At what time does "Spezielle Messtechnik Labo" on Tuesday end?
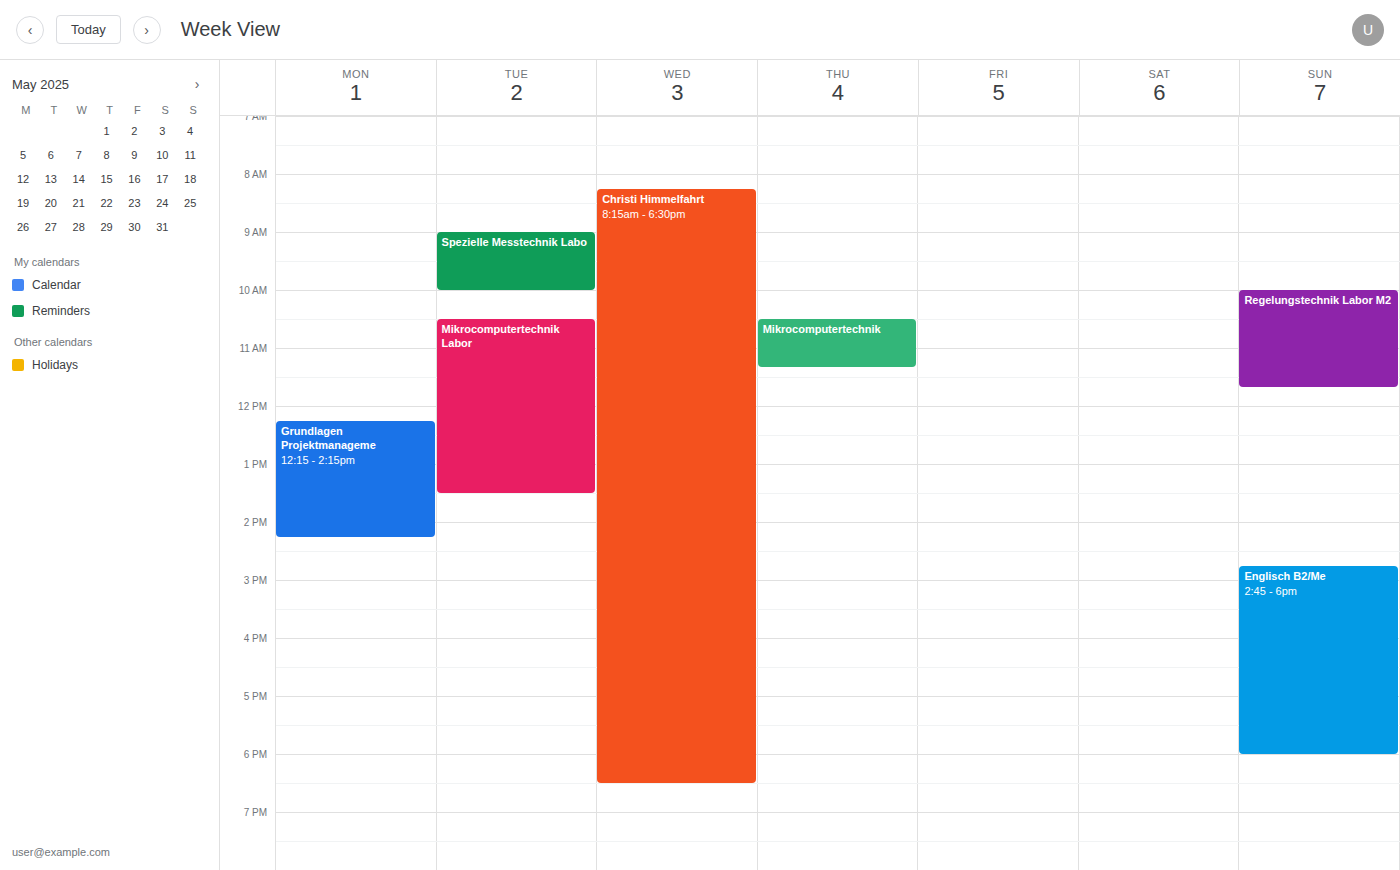
10:00 AM